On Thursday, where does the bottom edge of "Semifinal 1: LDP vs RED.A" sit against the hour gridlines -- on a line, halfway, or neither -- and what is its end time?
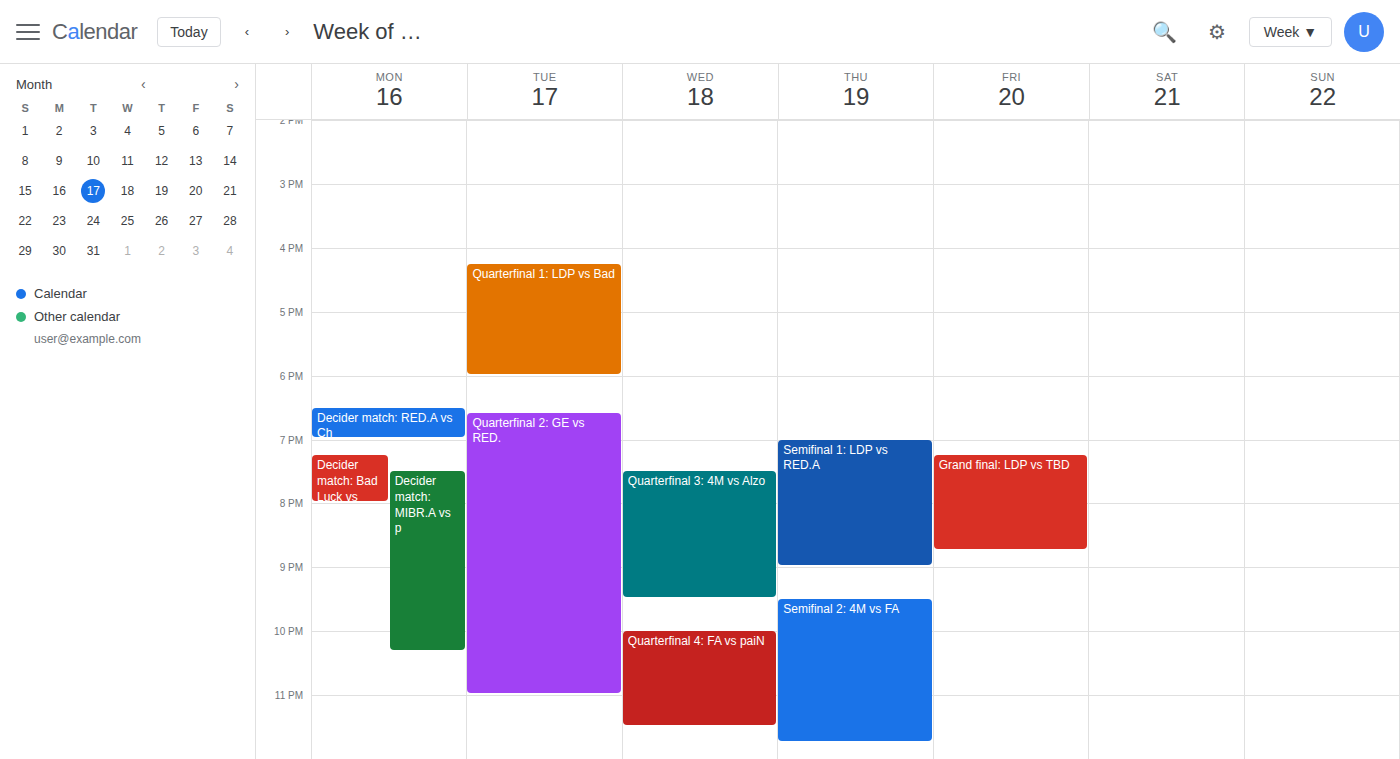
9:00 PM -- exactly on the 9 PM line.